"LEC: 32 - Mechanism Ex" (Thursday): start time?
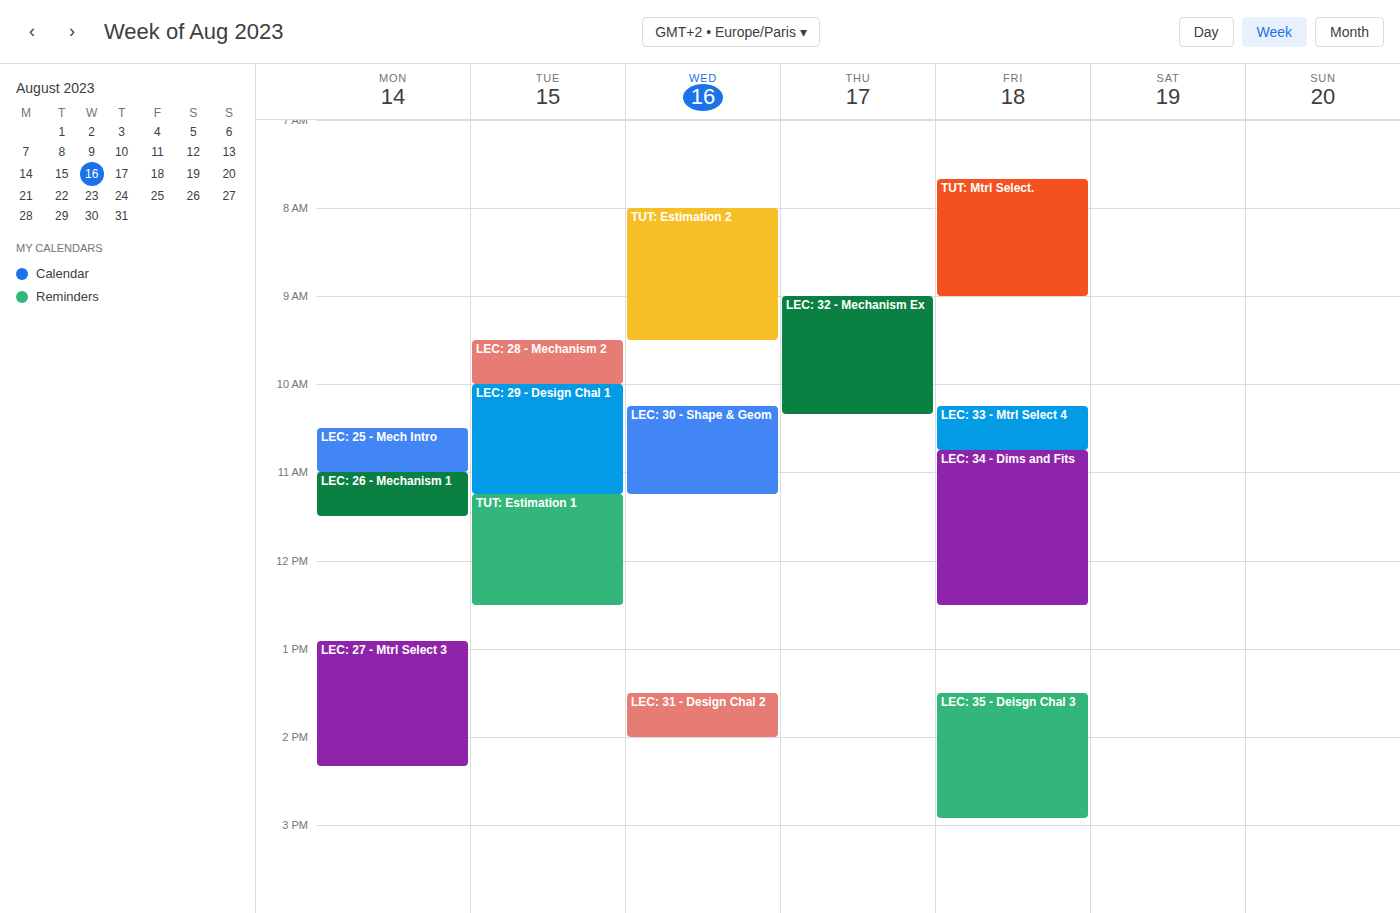
9:00 AM